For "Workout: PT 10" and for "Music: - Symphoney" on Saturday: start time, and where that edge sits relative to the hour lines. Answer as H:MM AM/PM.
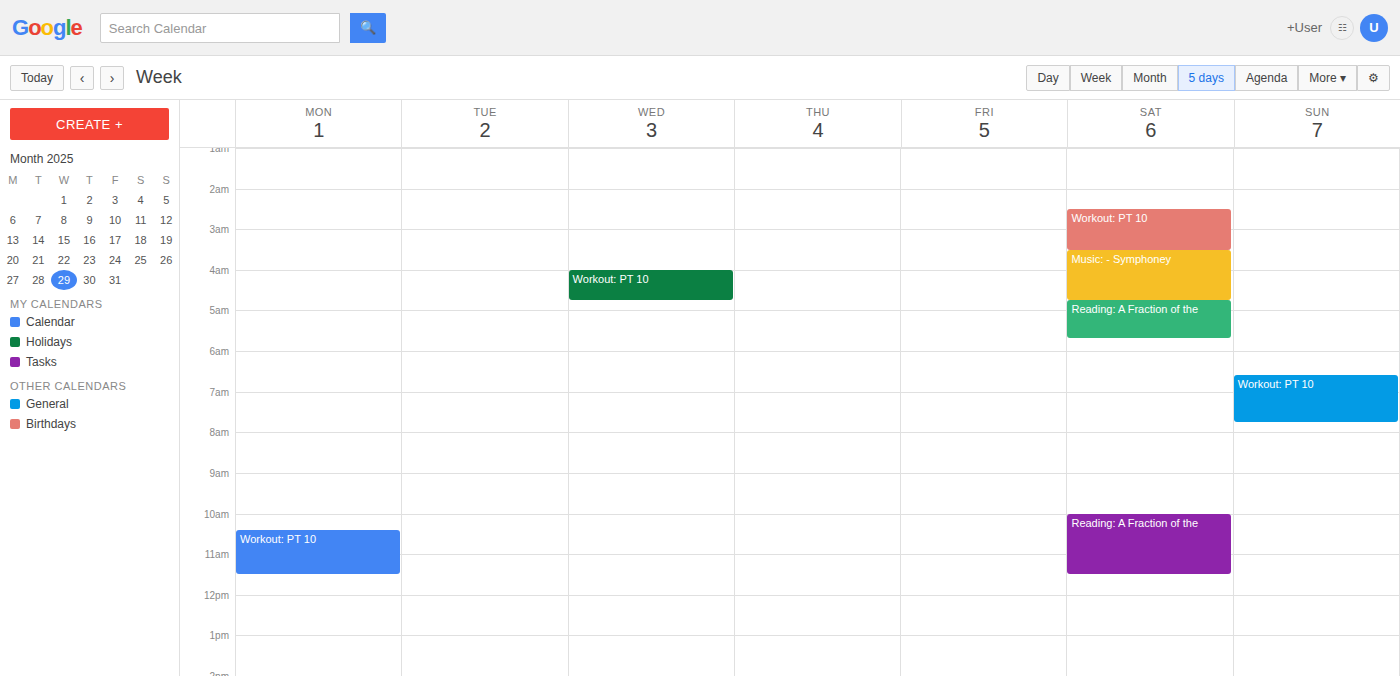
"Workout: PT 10": 2:30 AM, halfway between the 2 AM and 3 AM lines. "Music: - Symphoney": 3:30 AM, halfway between the 3 AM and 4 AM lines.